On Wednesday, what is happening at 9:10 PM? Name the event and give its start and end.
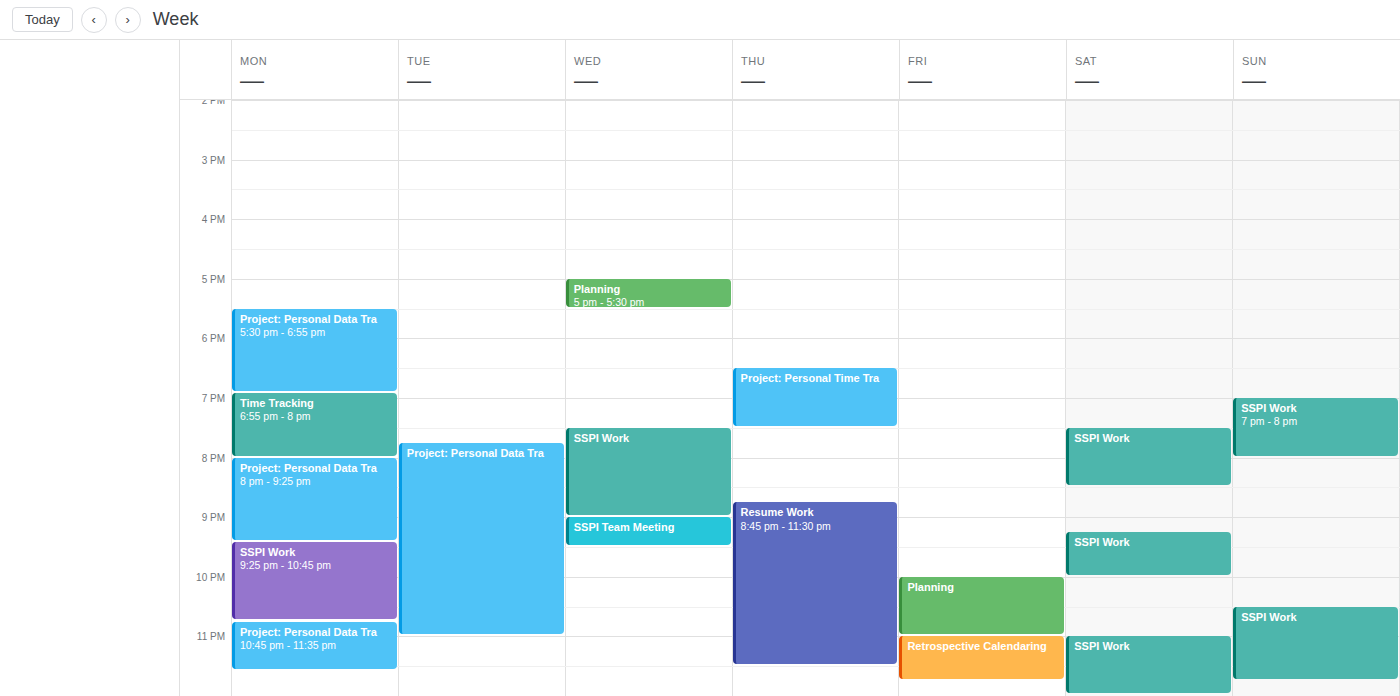
"SSPI Team Meeting", 9:00 PM to 9:30 PM